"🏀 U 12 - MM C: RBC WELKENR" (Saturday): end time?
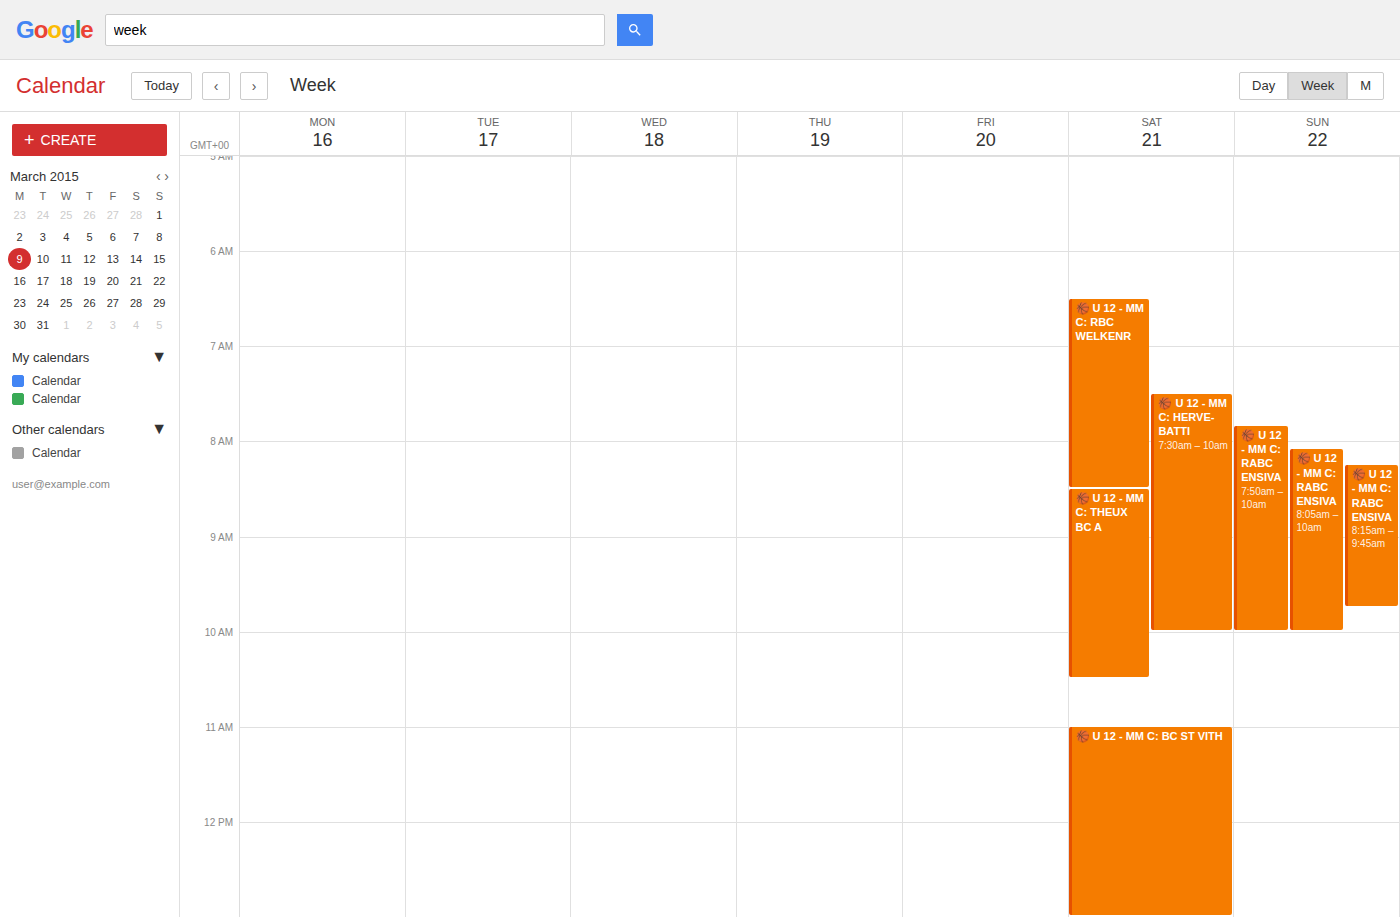
8:30 AM